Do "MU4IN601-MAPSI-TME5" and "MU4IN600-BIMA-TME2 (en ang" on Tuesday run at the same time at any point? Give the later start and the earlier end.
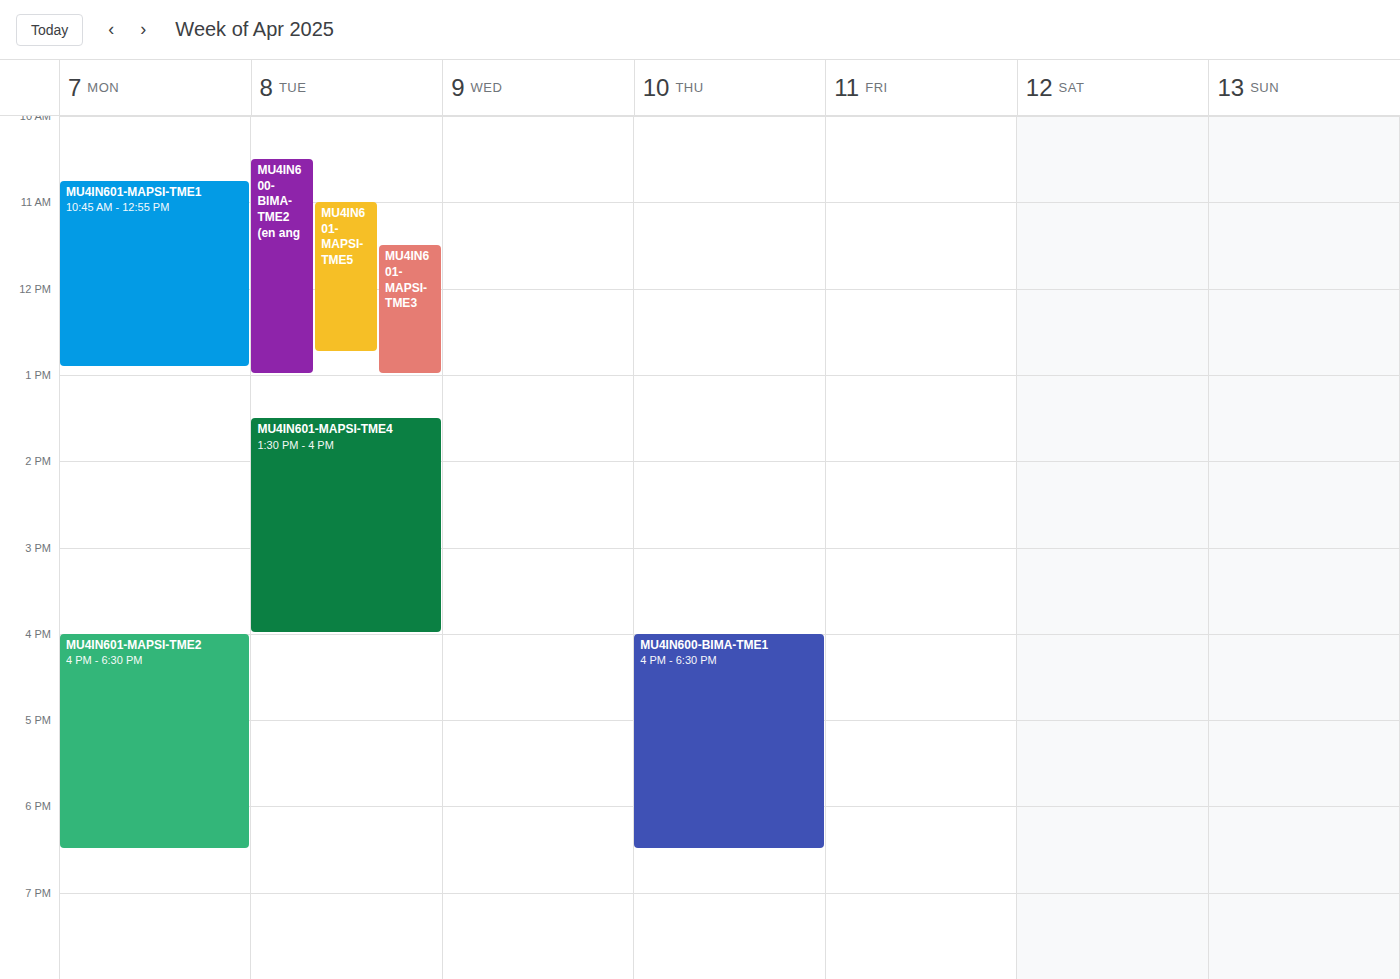
"MU4IN601-MAPSI-TME5" runs 11:00 AM to 12:45 PM, inside "MU4IN600-BIMA-TME2 (en ang" -- they overlap.